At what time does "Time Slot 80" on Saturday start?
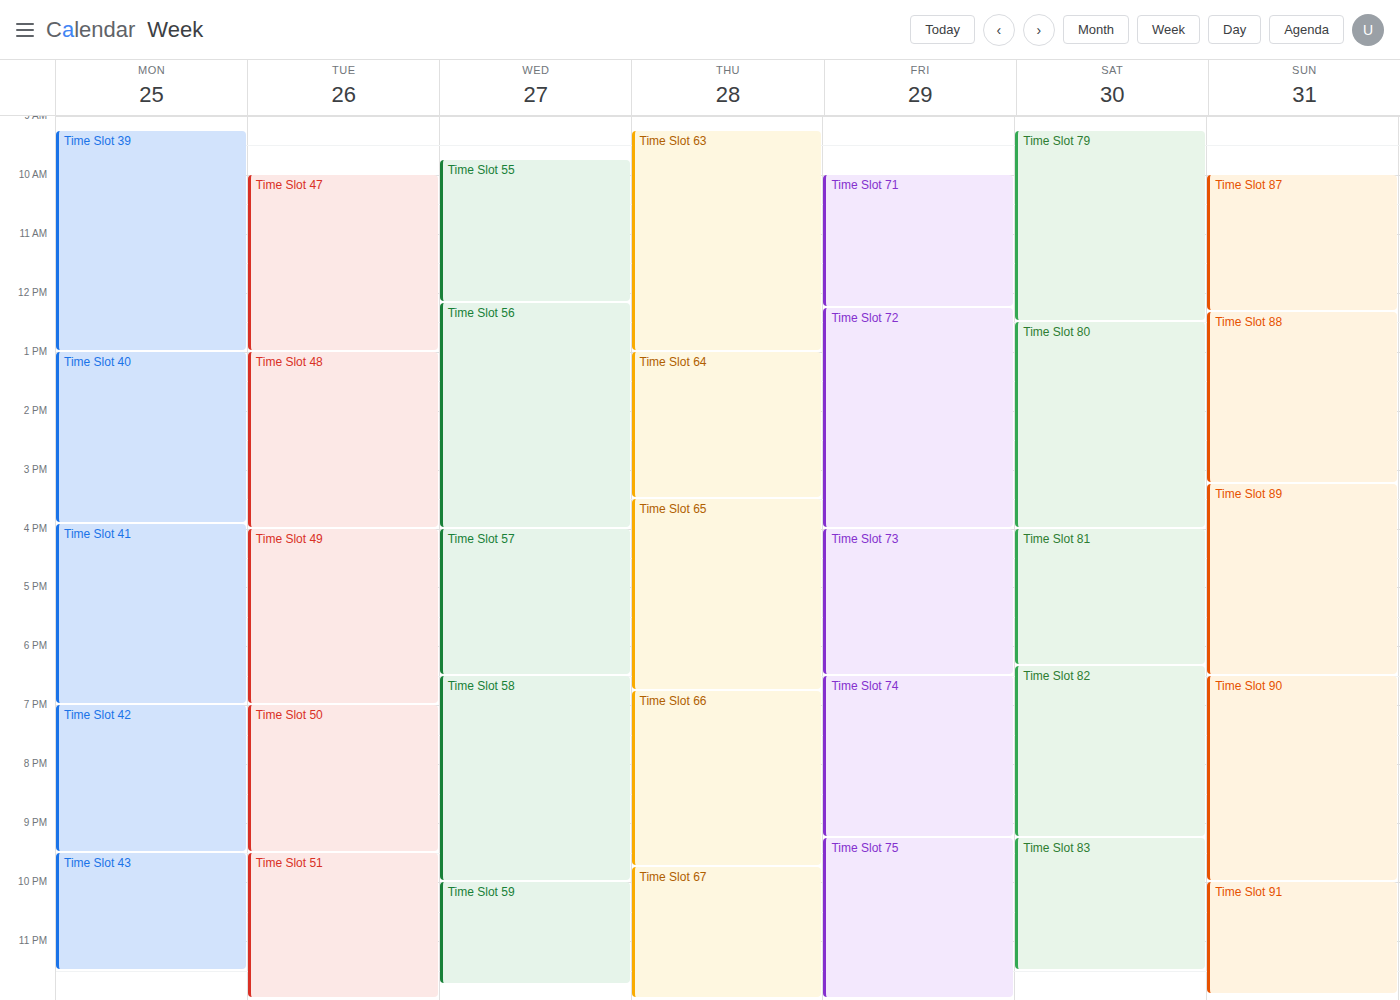
12:30 PM